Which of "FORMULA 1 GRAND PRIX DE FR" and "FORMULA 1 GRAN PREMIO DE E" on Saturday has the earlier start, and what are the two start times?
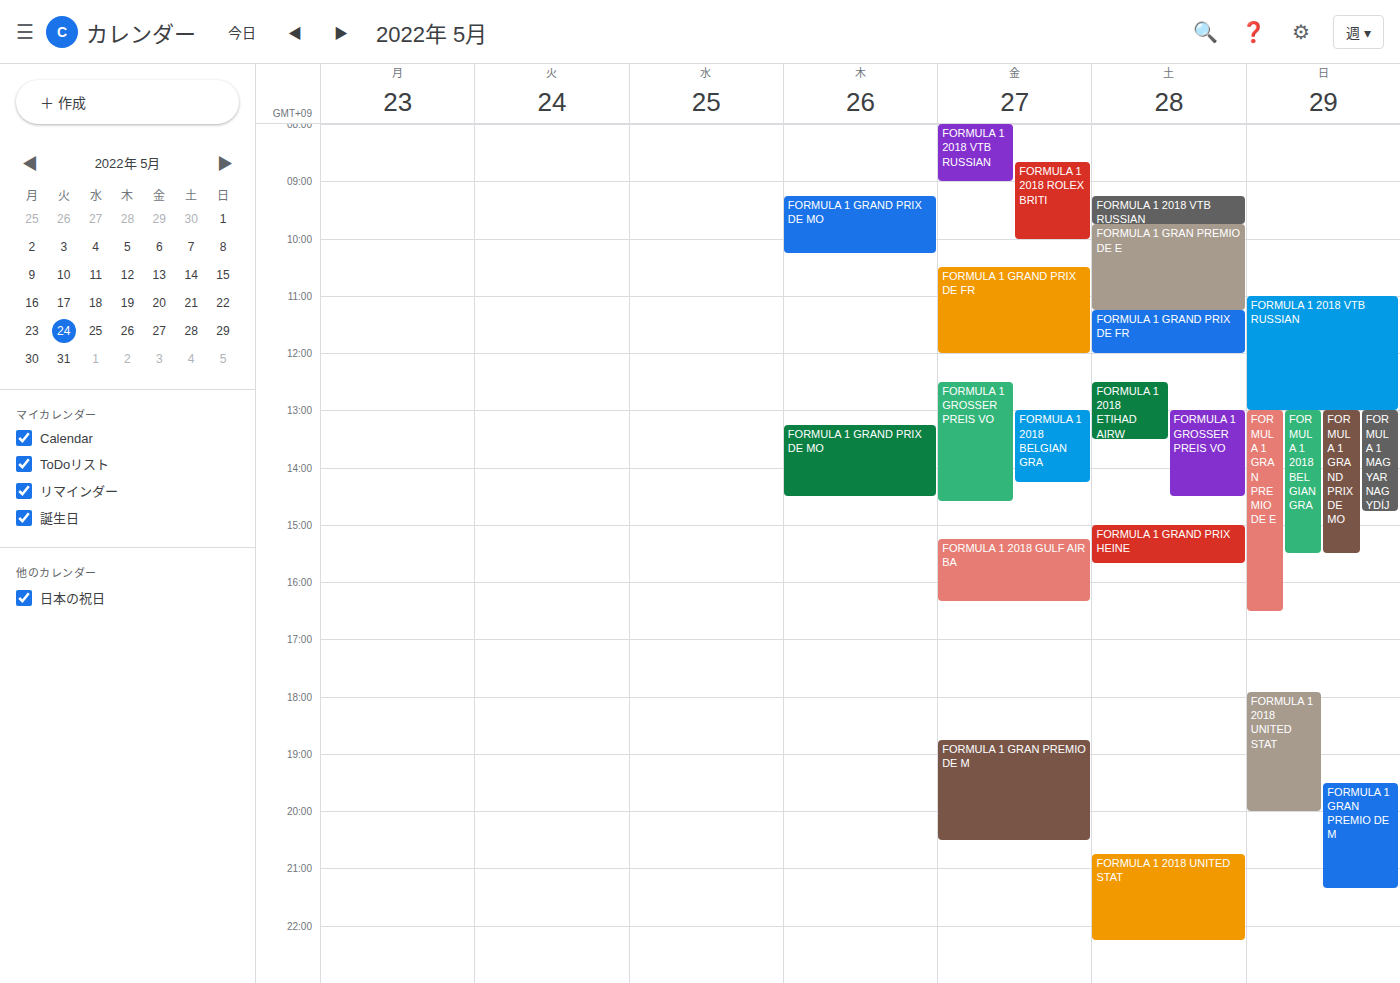
"FORMULA 1 GRAN PREMIO DE E" 9:45 AM; "FORMULA 1 GRAND PRIX DE FR" 11:15 AM.